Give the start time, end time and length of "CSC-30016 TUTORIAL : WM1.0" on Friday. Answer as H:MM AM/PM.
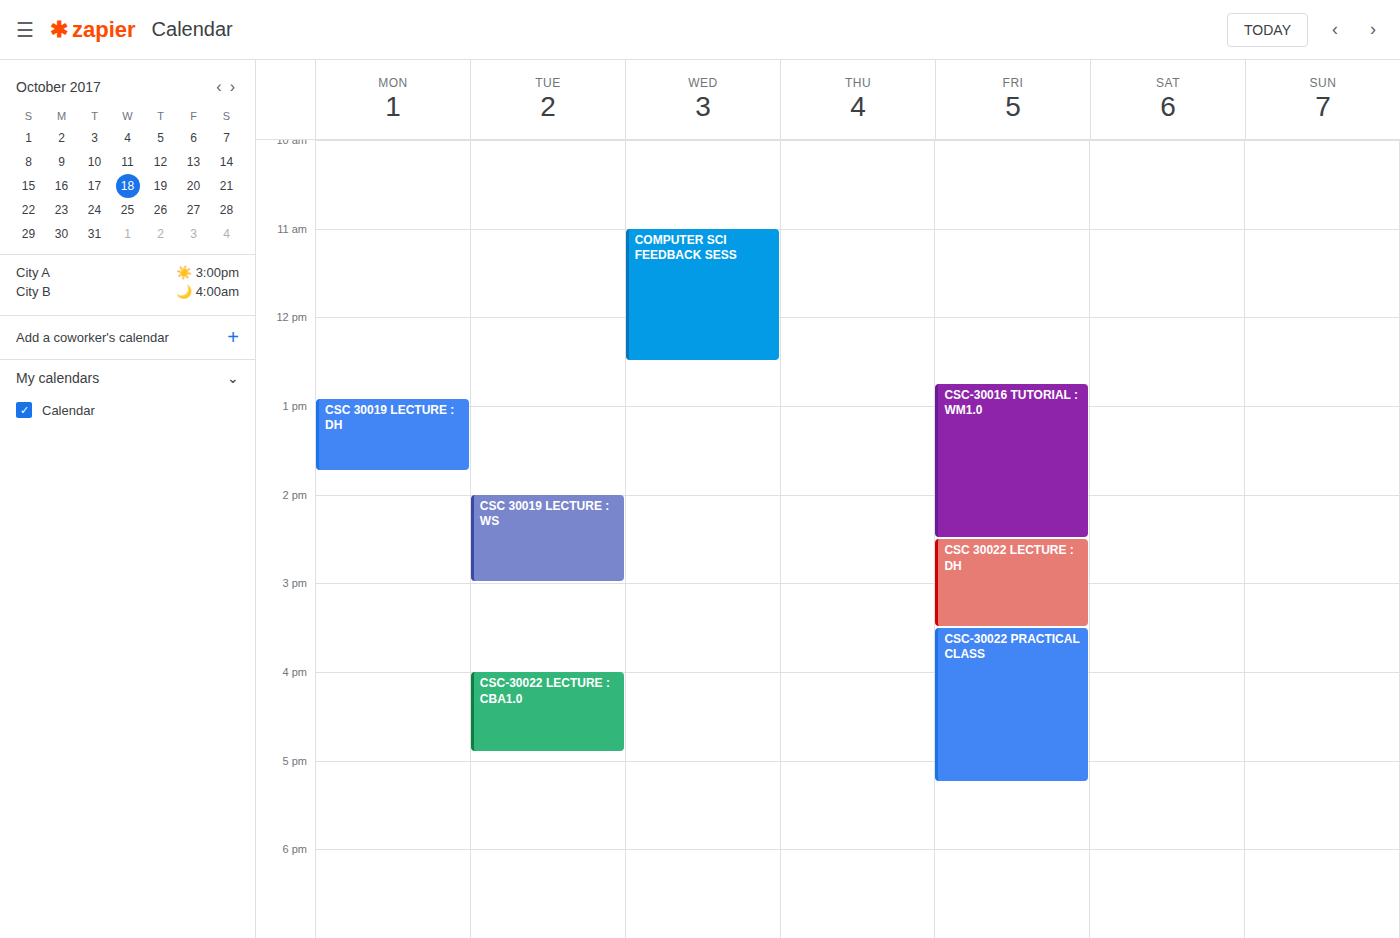
12:45 PM to 2:30 PM, 1 hour 45 minutes